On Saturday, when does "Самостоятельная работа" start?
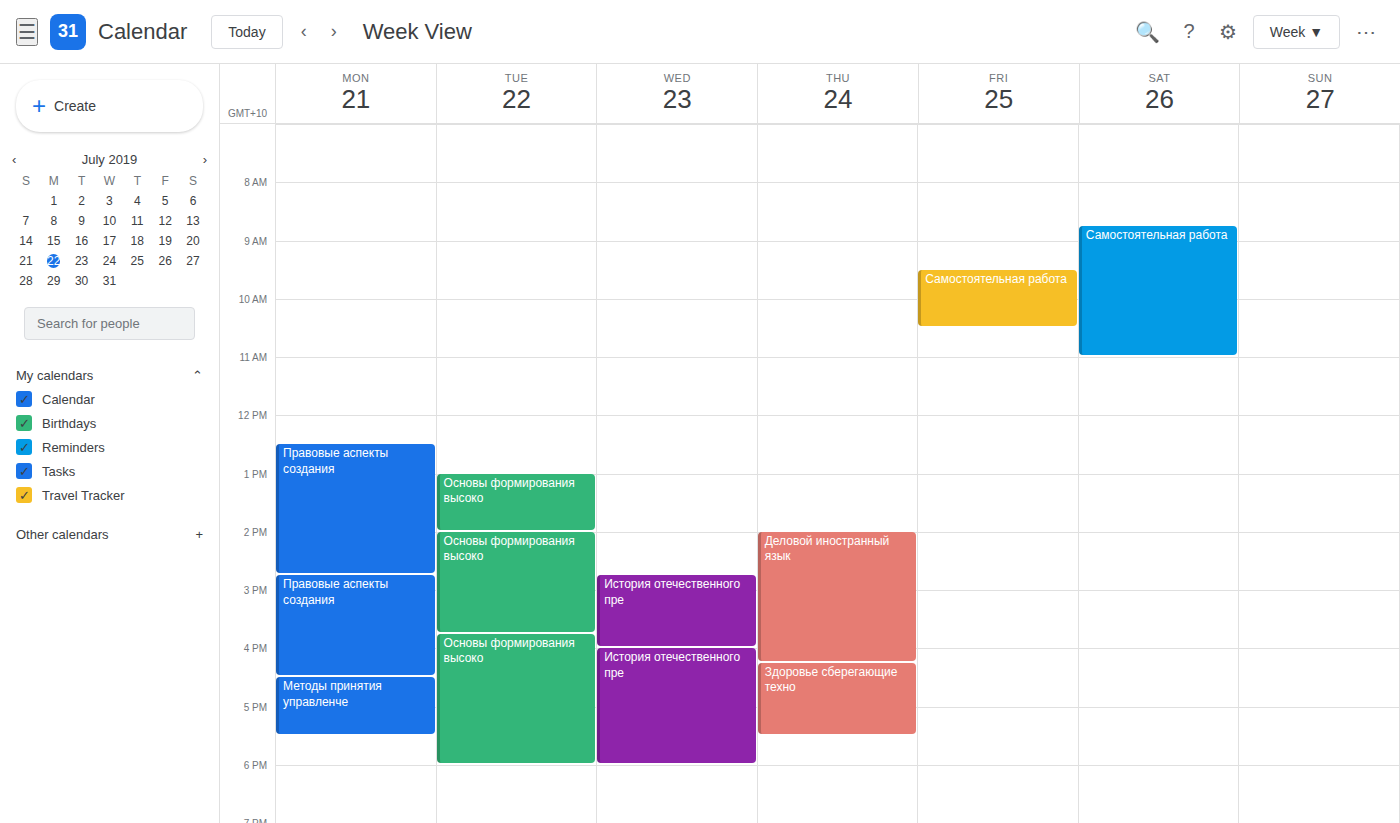
8:45 AM